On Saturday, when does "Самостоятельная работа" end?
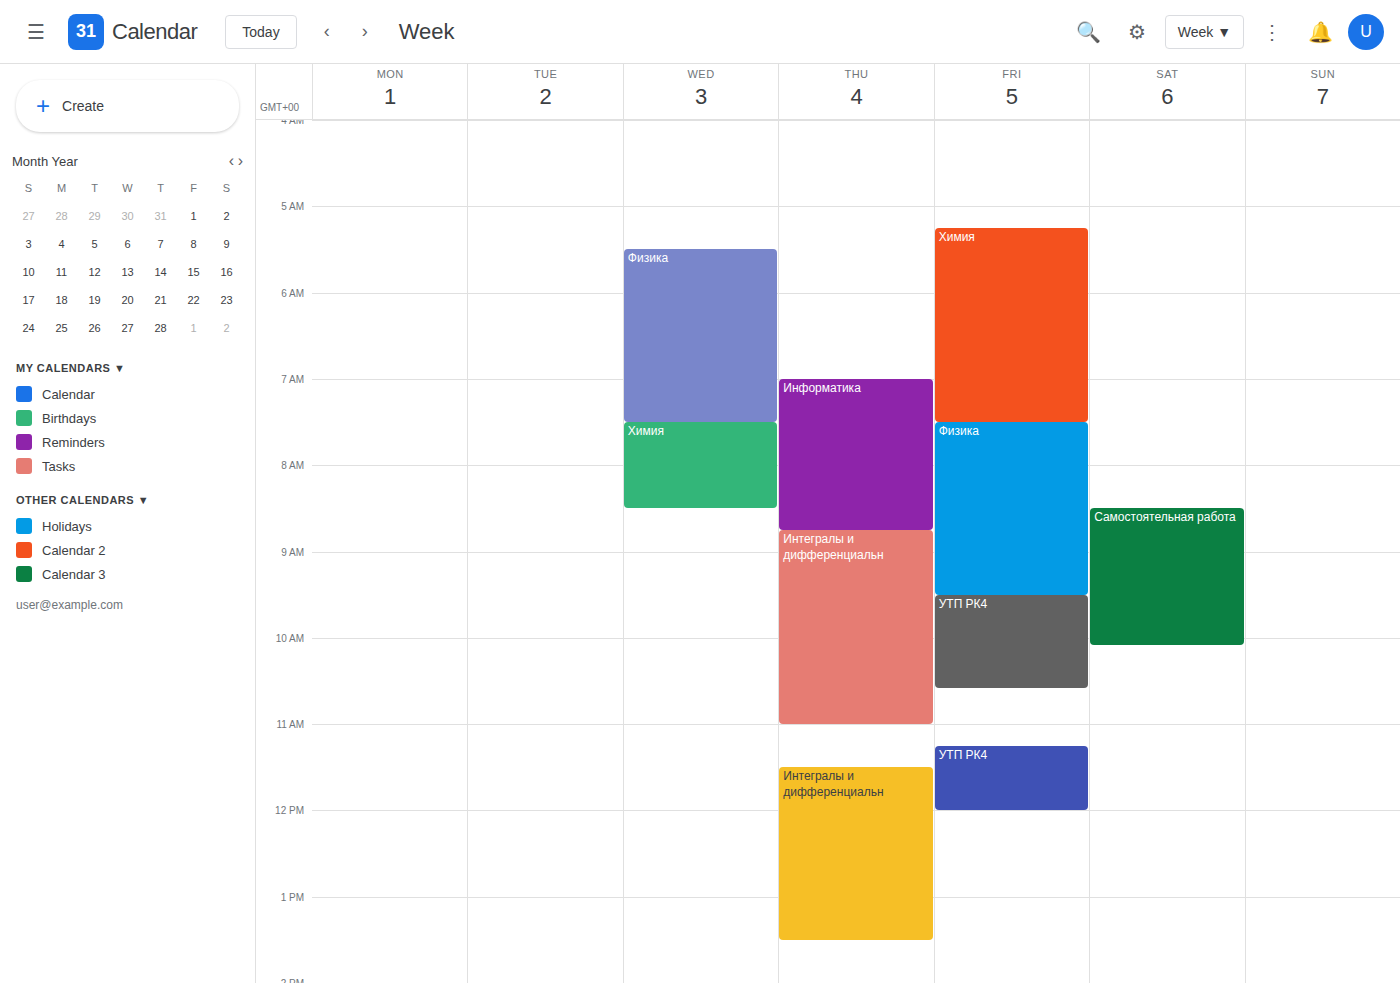
10:05 AM